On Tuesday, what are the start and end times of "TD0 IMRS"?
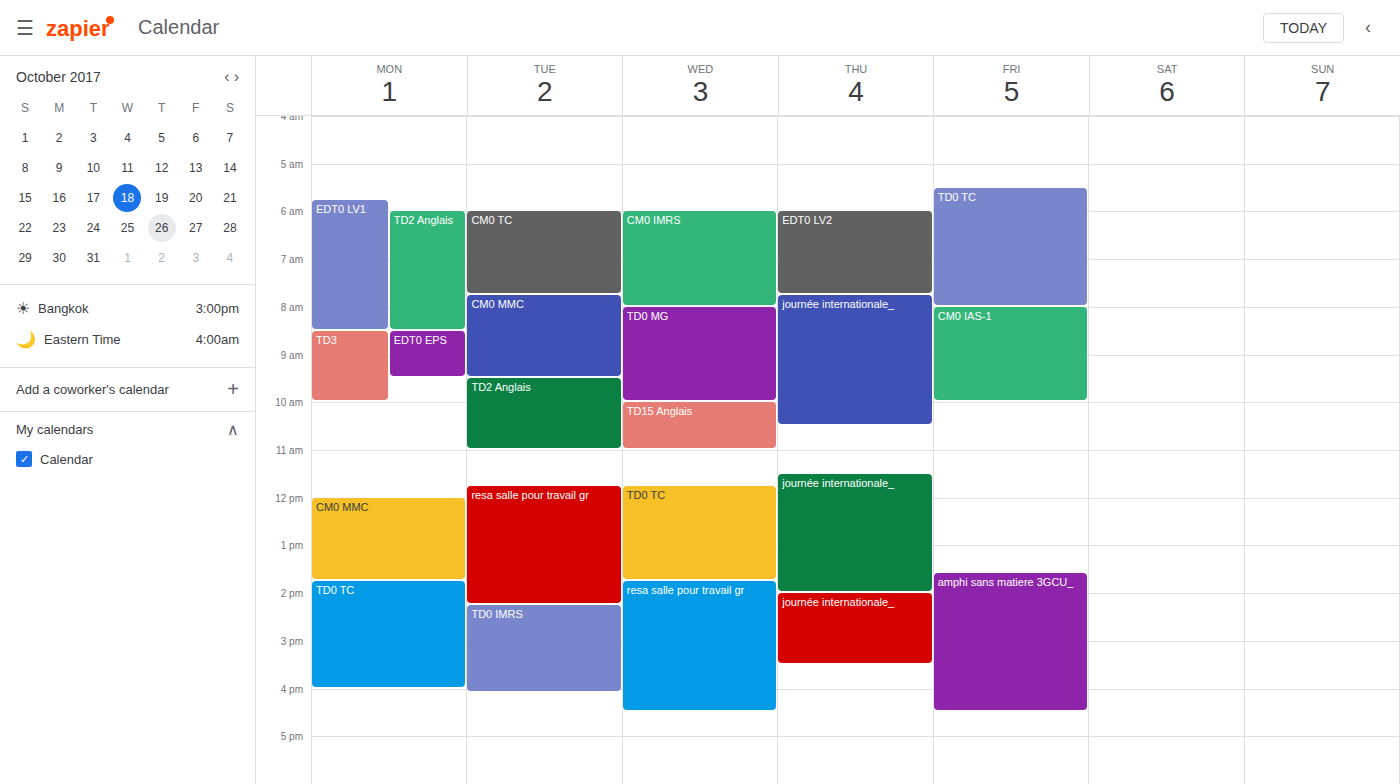
2:15 PM to 4:05 PM